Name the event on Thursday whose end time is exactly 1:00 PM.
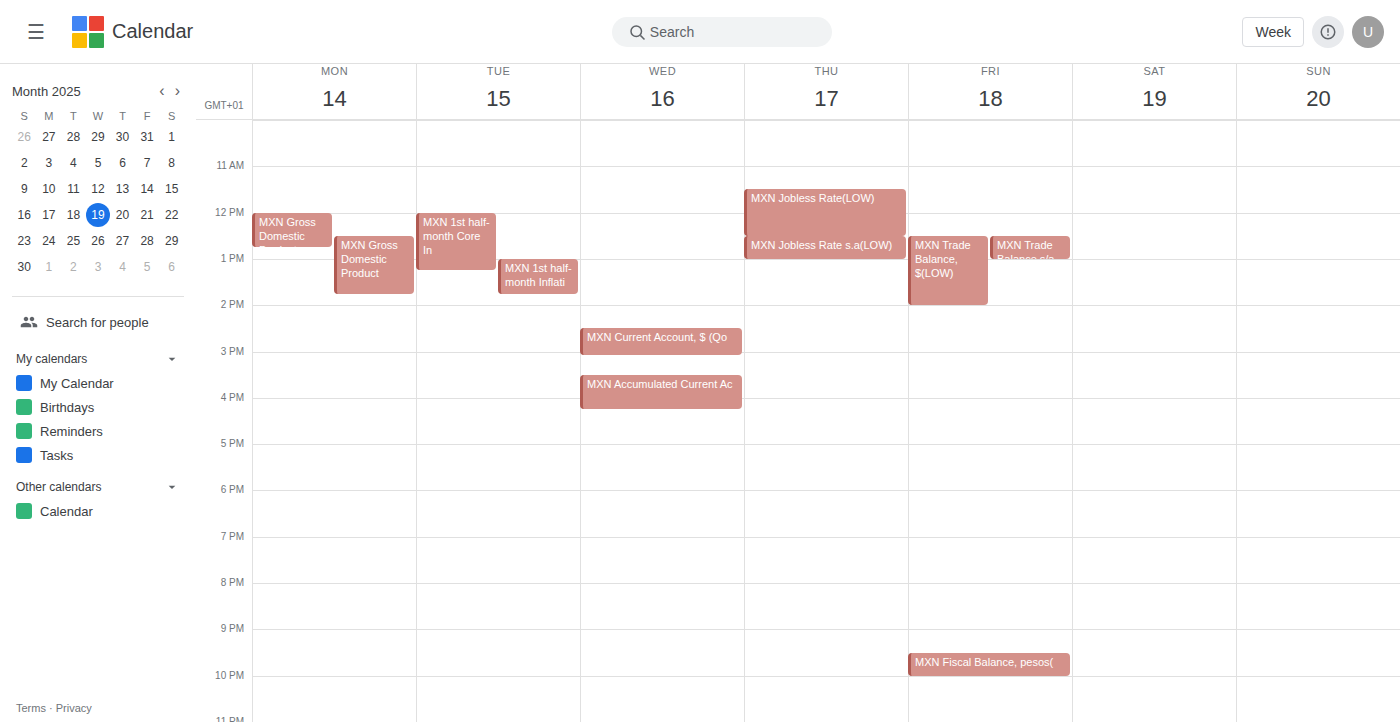
"MXN Jobless Rate s.a(LOW)"